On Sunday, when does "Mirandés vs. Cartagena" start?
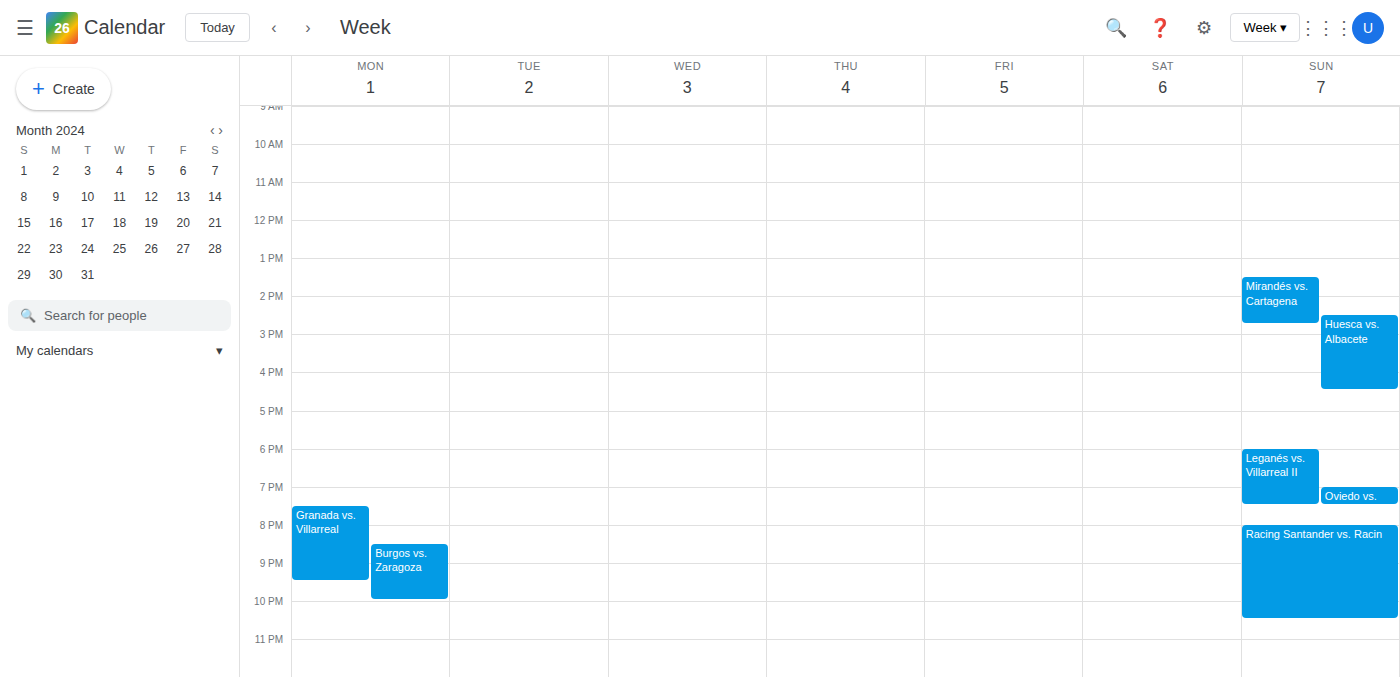
1:30 PM